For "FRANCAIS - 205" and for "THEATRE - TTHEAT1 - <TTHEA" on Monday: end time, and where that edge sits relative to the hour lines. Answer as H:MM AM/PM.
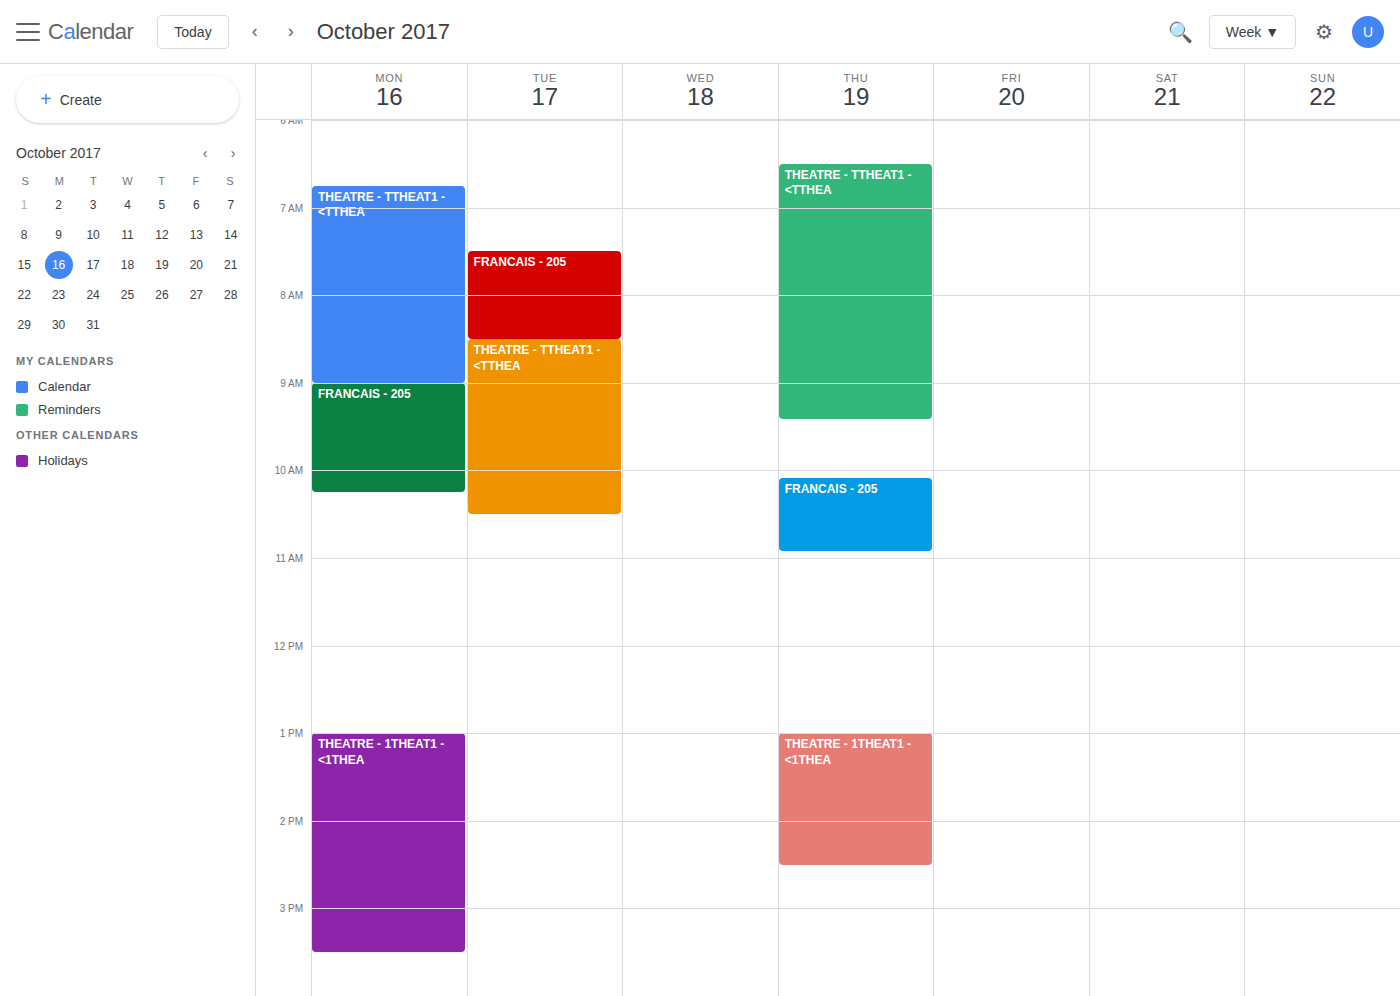
"FRANCAIS - 205": 10:15 AM, neither: a quarter of the way from the 10 AM line to the 11 AM line. "THEATRE - TTHEAT1 - <TTHEA": 9:00 AM, exactly on the 9 AM line.